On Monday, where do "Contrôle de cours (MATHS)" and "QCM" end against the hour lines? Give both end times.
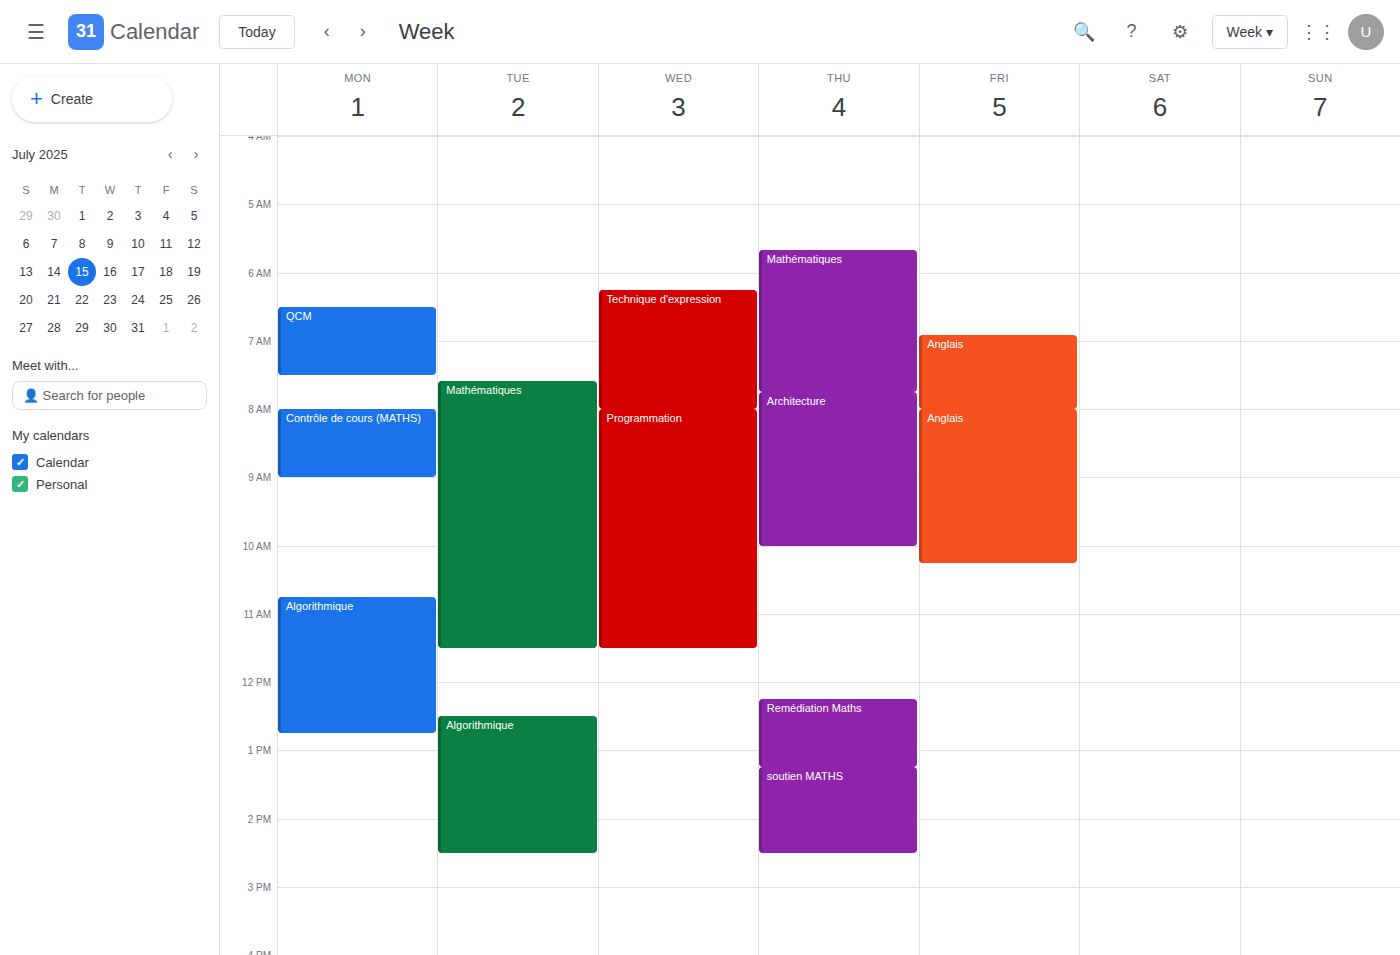
"Contrôle de cours (MATHS)": 09:00, exactly on the 09:00 line. "QCM": 07:30, halfway between the 07:00 and 08:00 lines.